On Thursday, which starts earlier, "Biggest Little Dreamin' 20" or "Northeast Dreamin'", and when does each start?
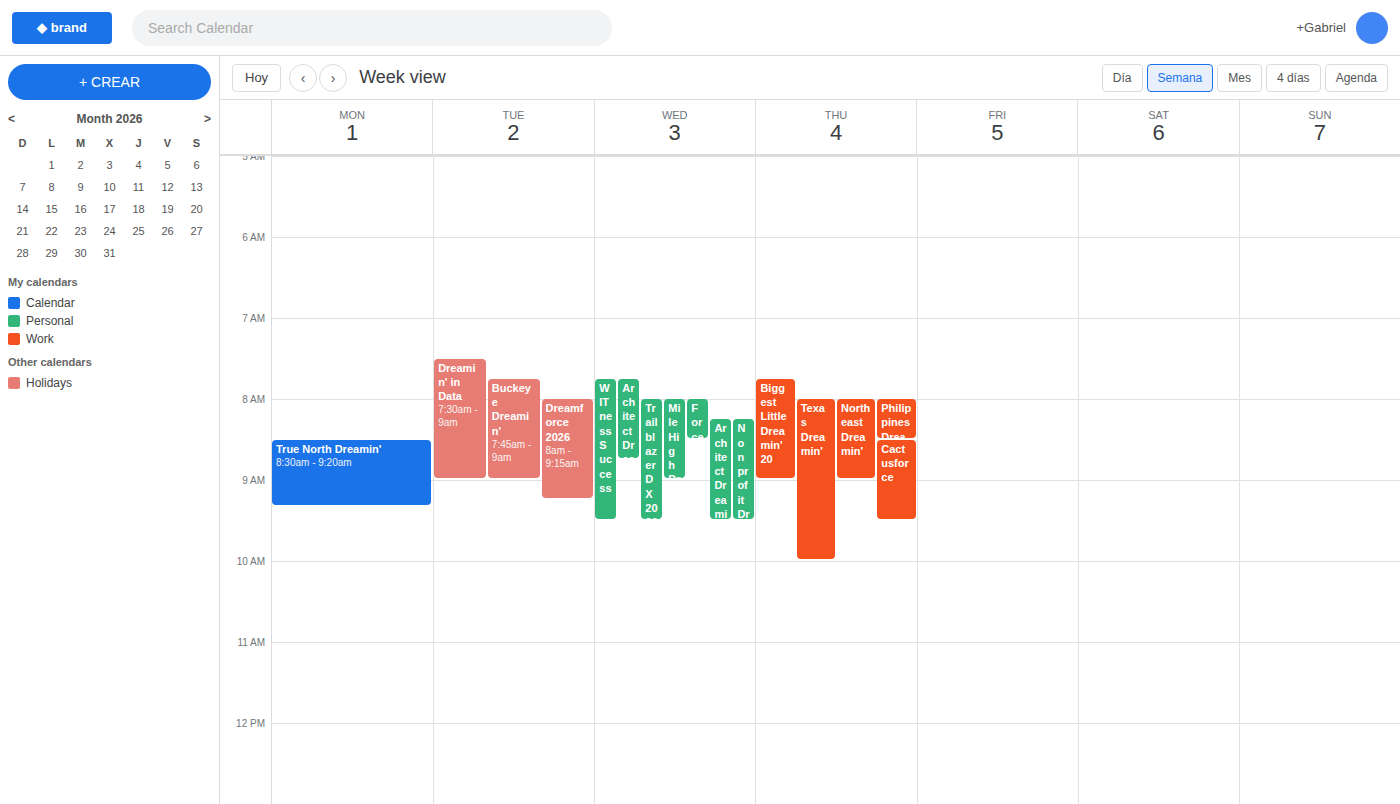
"Biggest Little Dreamin' 20" 7:45 AM; "Northeast Dreamin'" 8:00 AM.